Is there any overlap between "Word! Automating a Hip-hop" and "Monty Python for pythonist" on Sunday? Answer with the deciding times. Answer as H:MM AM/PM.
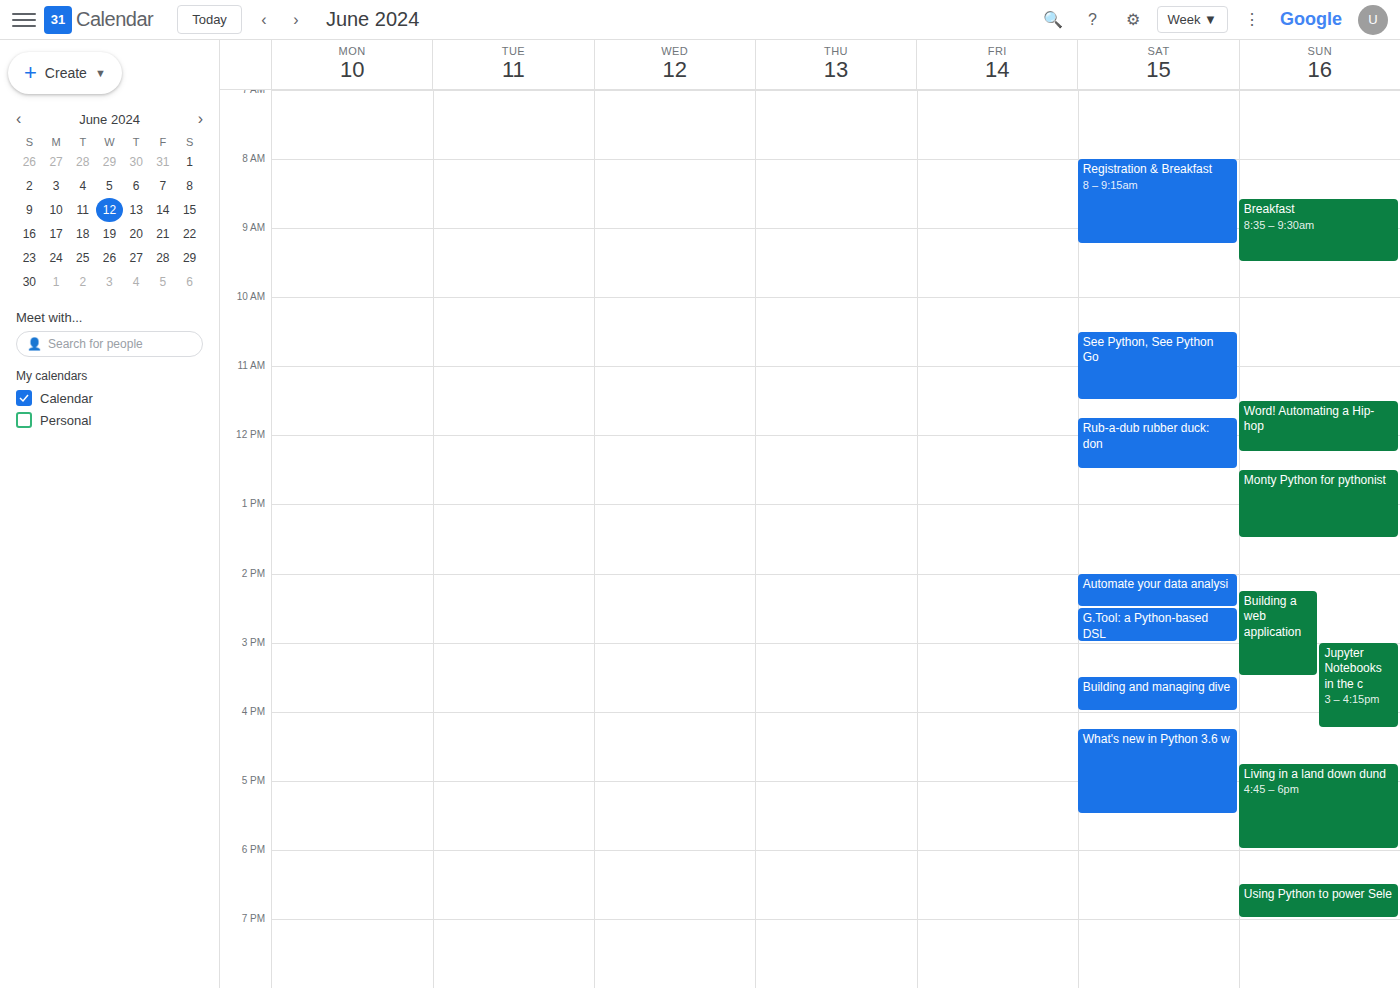
"Word! Automating a Hip-hop" ends at 12:15 PM and "Monty Python for pythonist" starts at 12:30 PM -- no overlap.